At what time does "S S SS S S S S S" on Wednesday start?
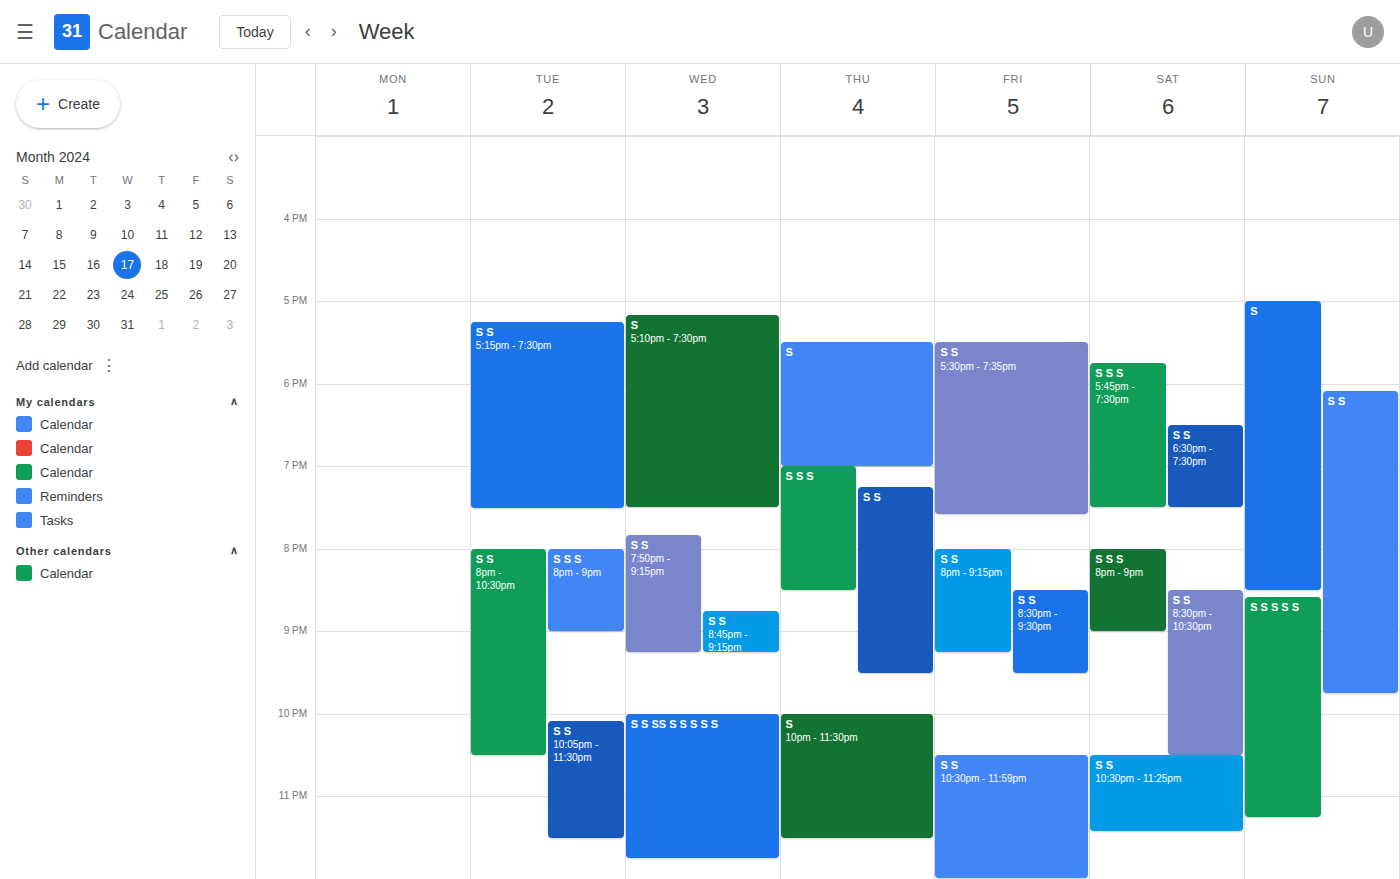
10:00 PM